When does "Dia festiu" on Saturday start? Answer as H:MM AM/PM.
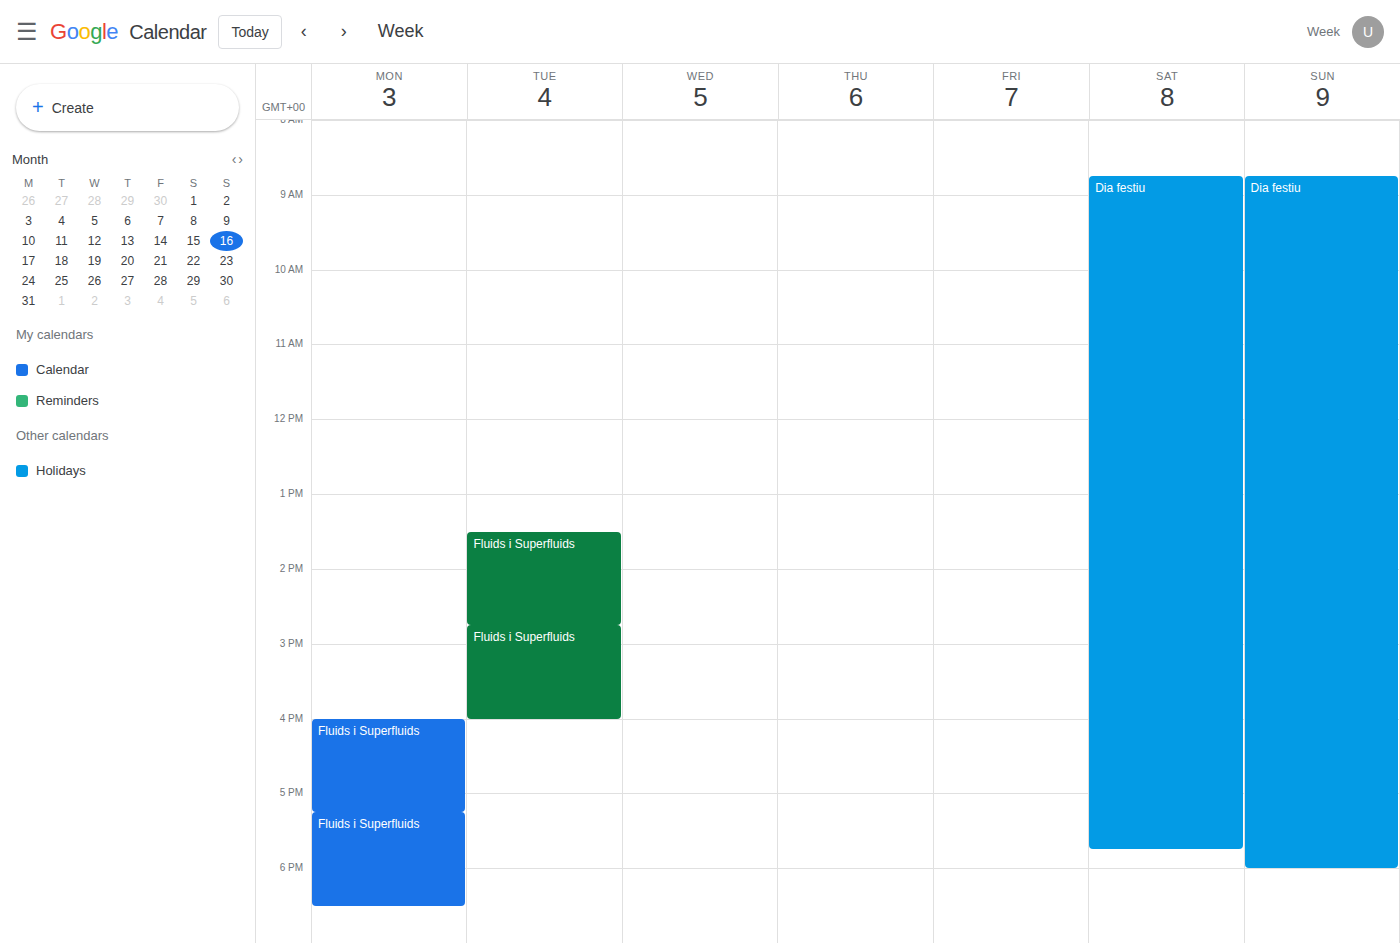
8:45 AM